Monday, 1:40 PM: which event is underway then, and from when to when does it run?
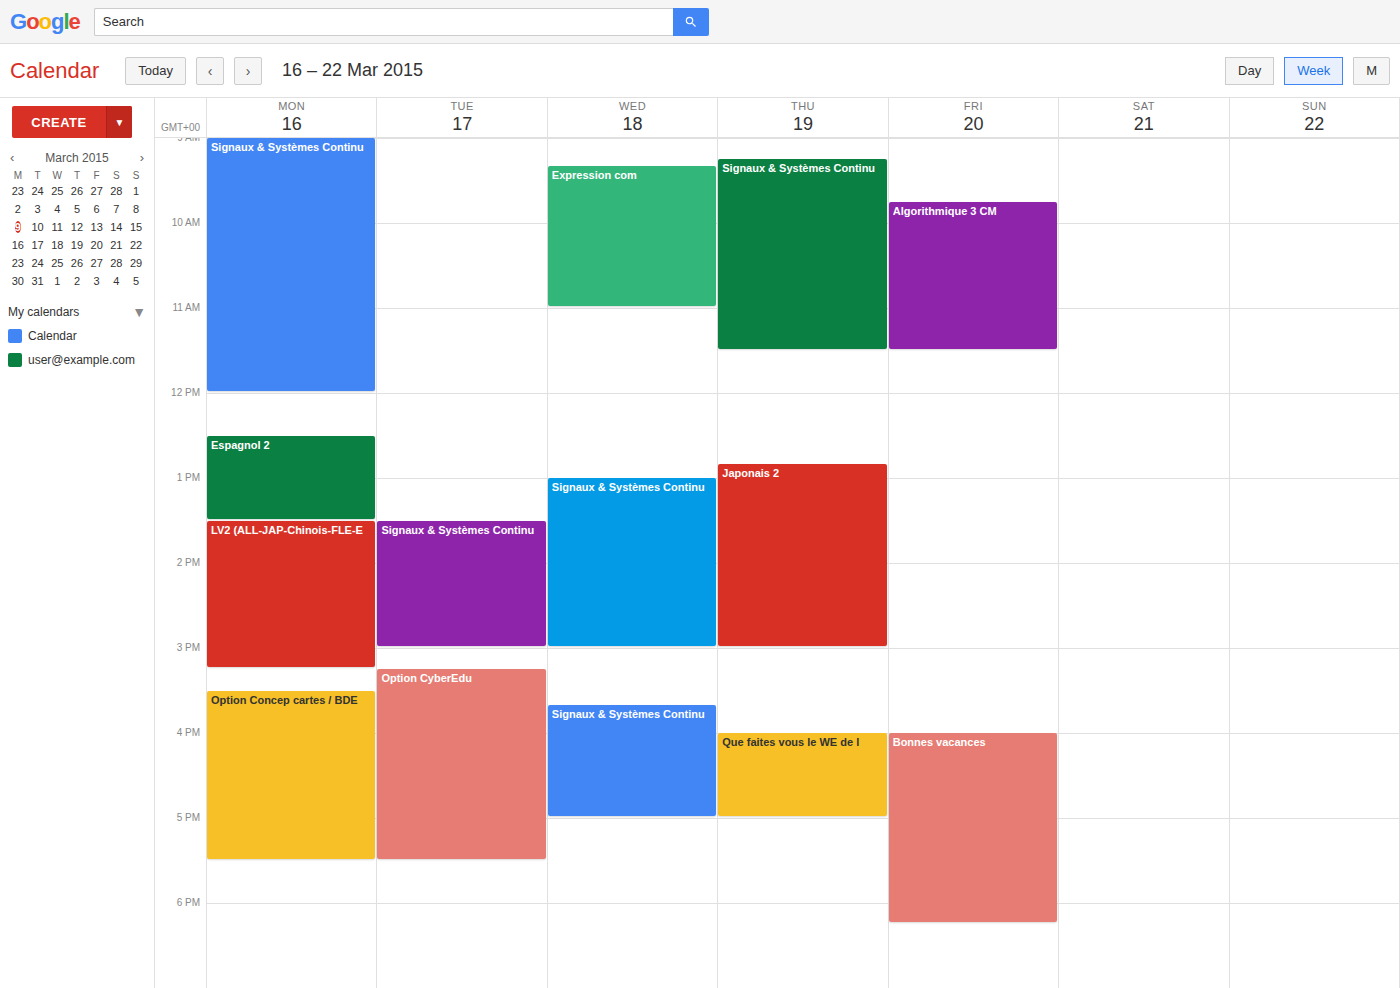
"LV2 (ALL-JAP-Chinois-FLE-E", 1:30 PM to 3:15 PM